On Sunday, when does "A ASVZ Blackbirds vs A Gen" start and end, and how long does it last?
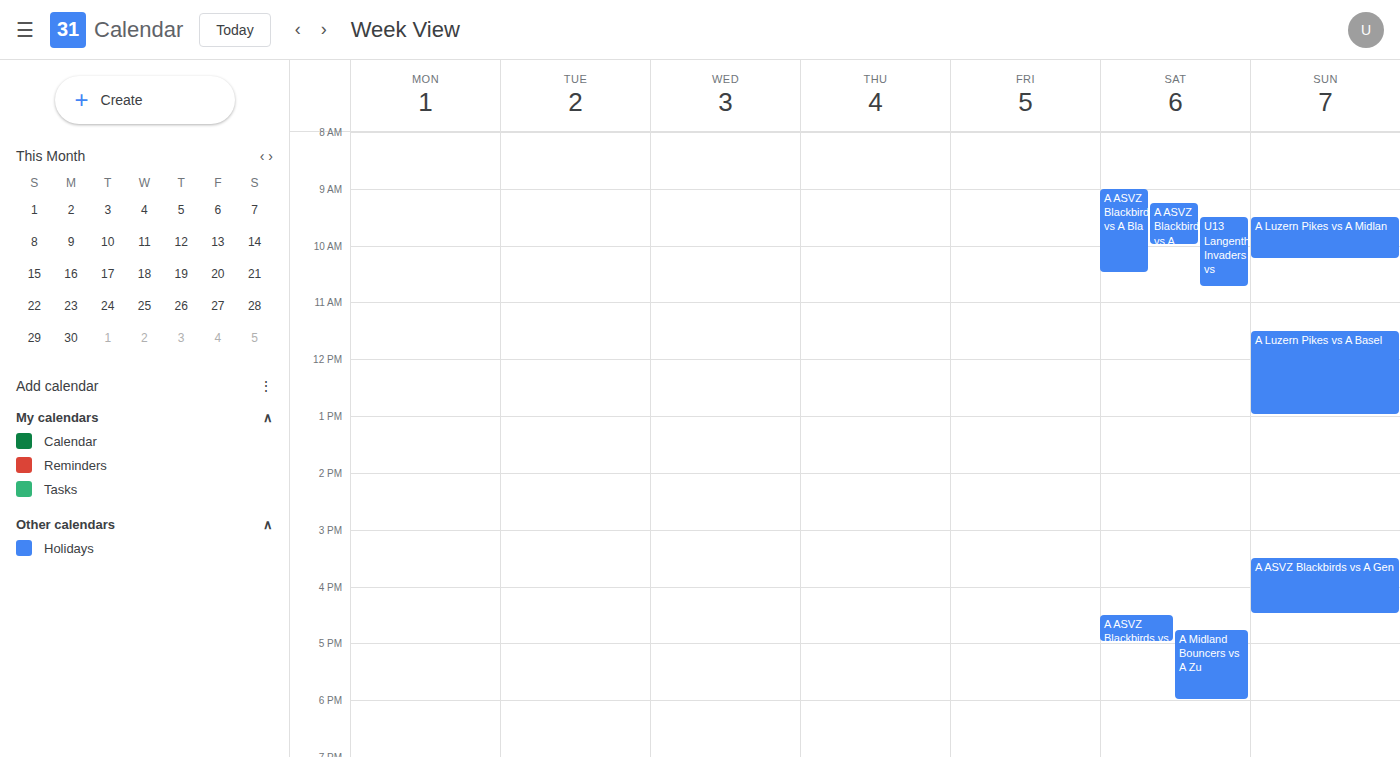
3:30 PM to 4:30 PM, 1 hour